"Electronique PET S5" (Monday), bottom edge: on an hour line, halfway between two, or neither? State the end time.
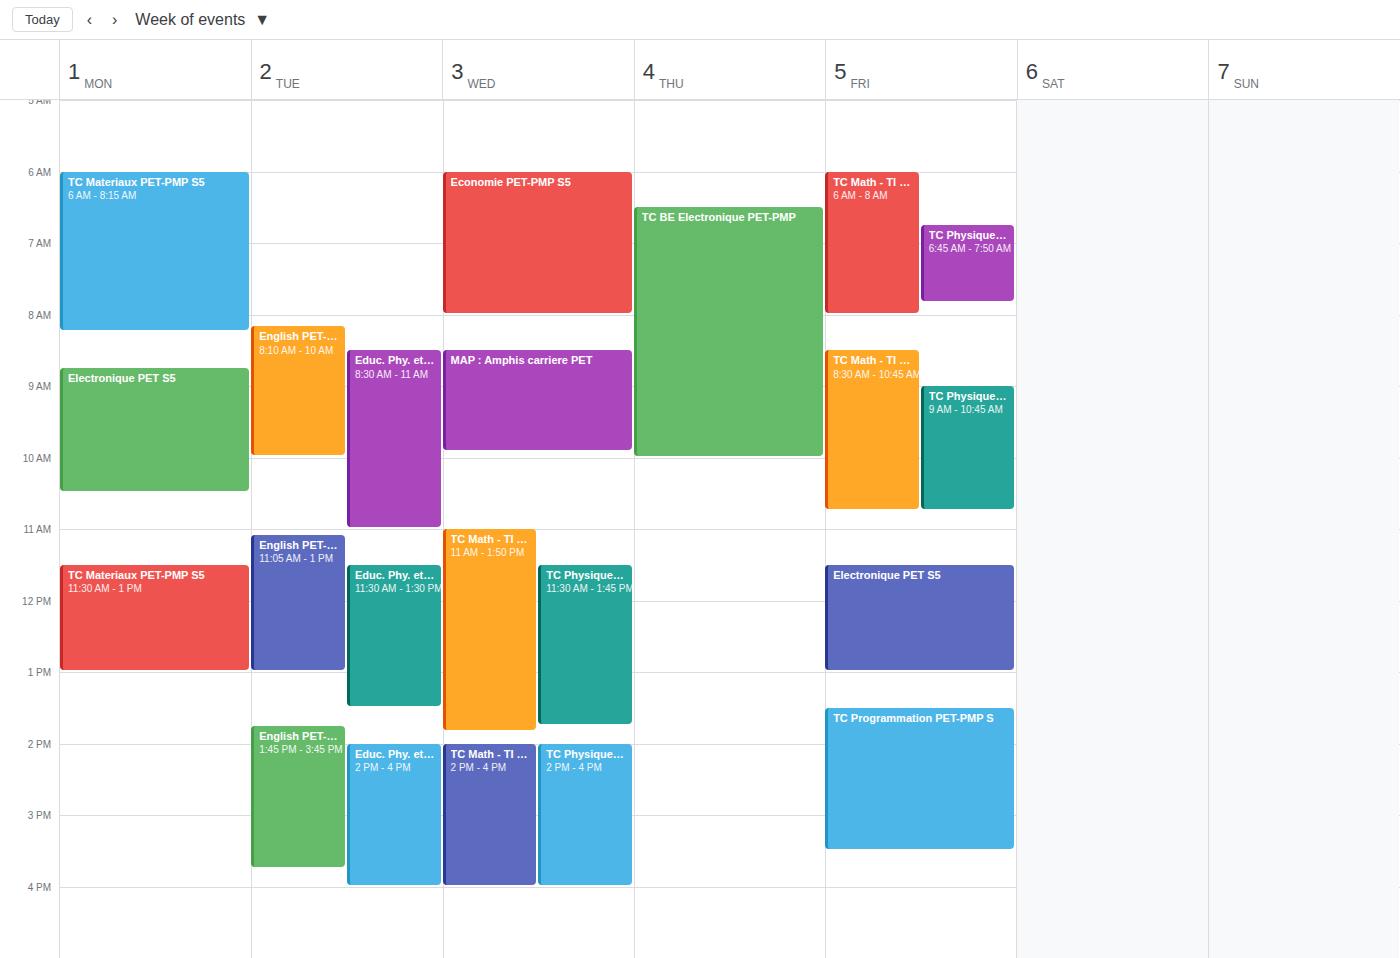
10:30 AM -- halfway between the 10 AM and 11 AM lines.